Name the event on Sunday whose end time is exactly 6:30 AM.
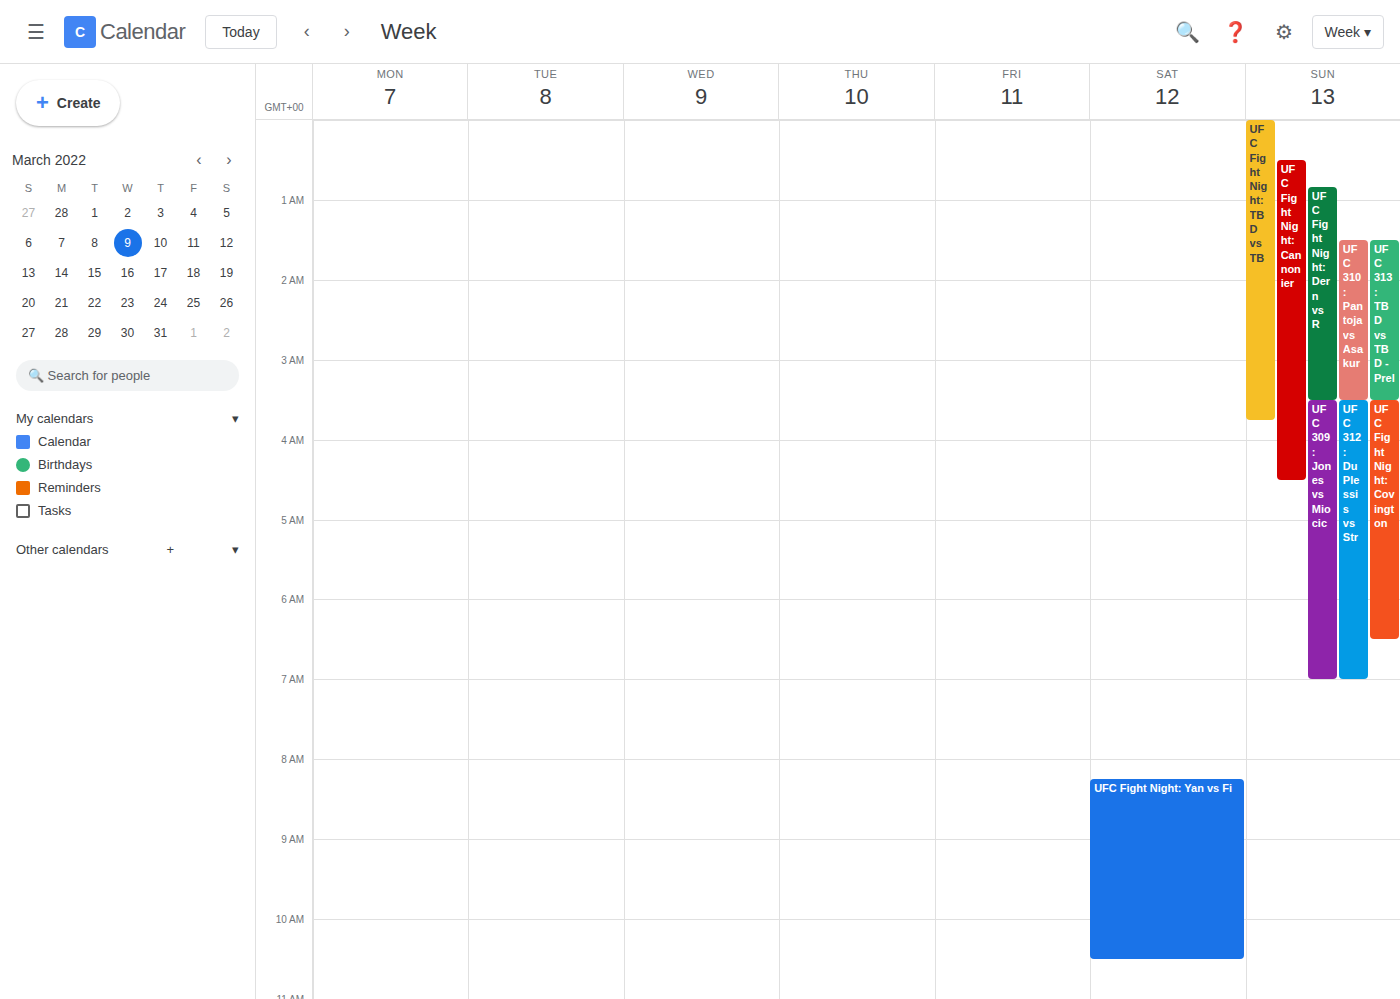
"UFC Fight Night: Covington"